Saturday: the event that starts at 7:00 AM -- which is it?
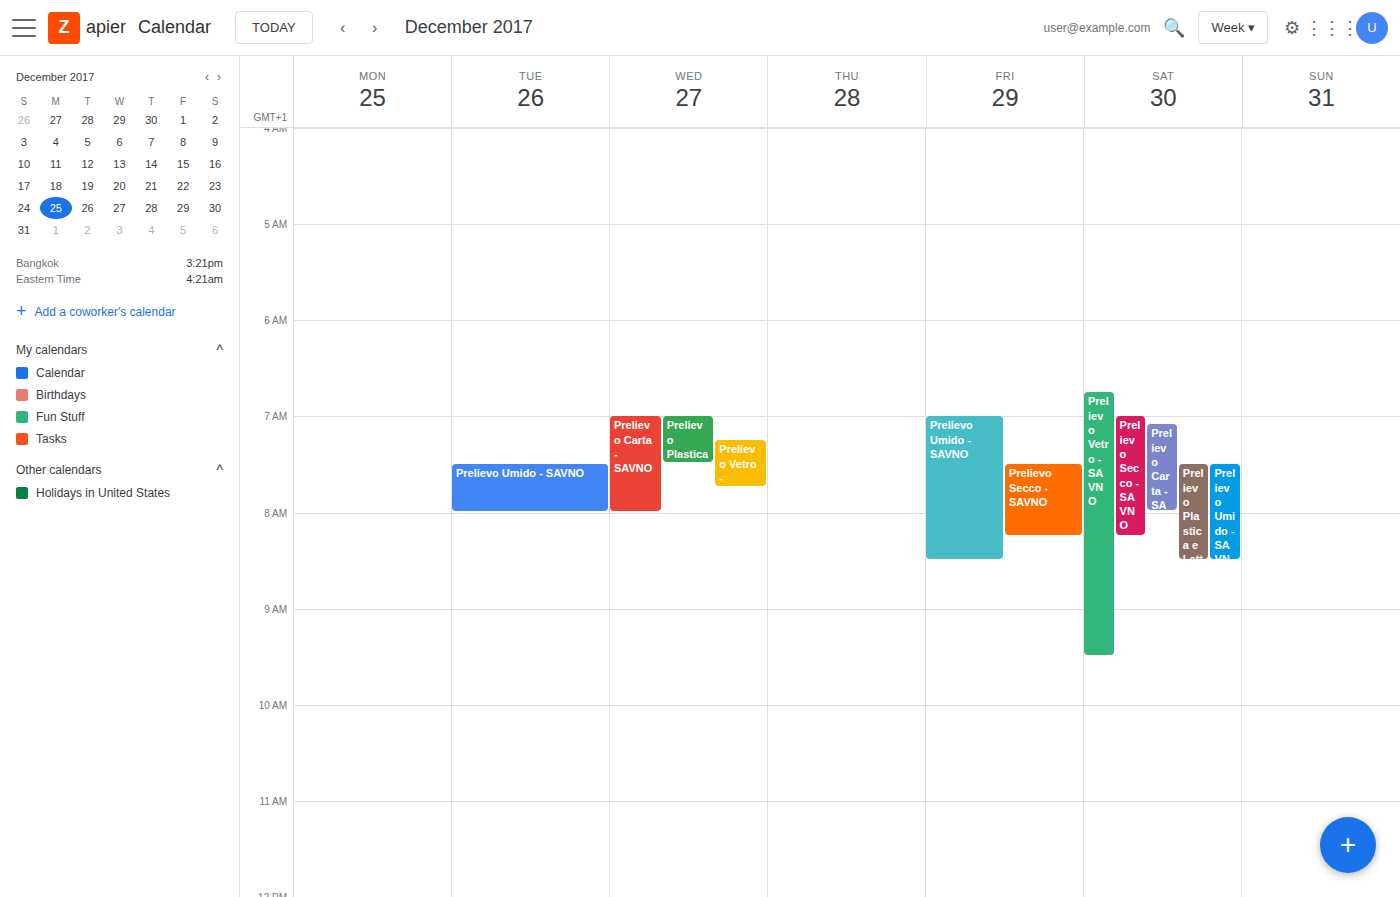
"Prelievo Secco - SAVNO"